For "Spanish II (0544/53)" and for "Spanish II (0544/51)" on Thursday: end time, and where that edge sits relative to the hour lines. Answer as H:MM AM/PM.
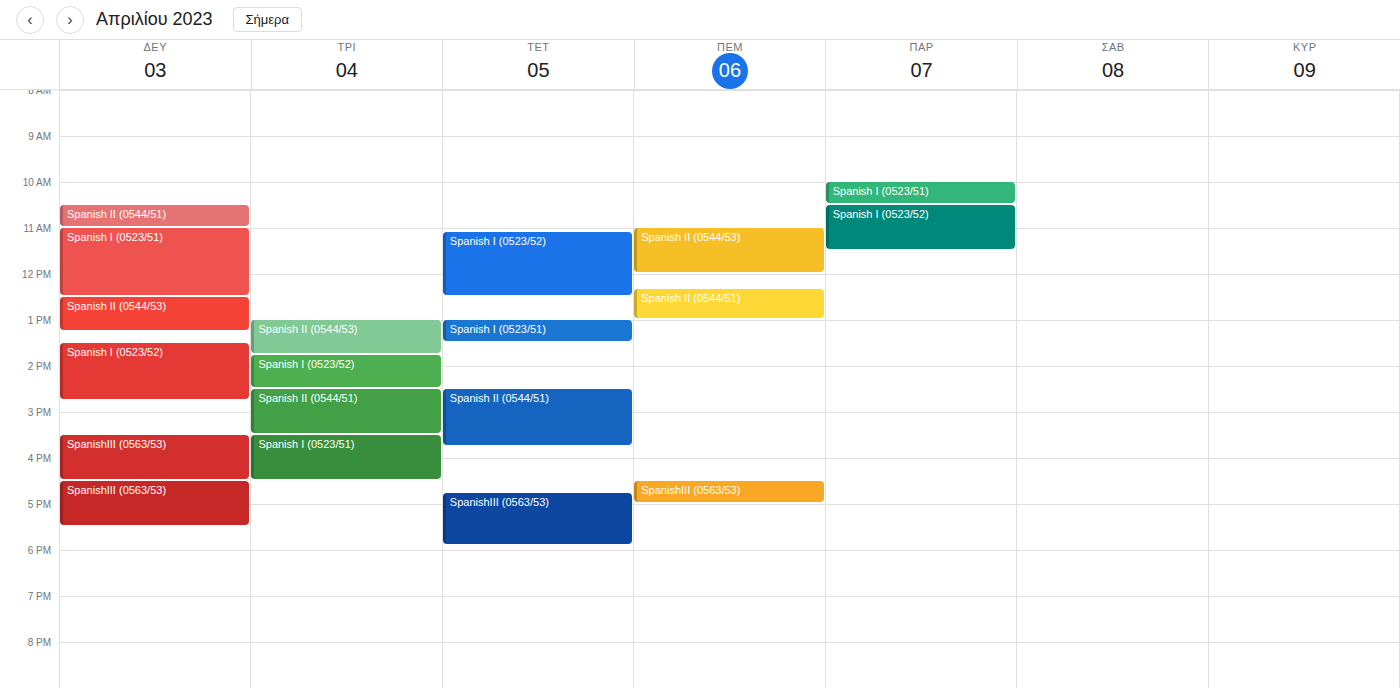
"Spanish II (0544/53)": 12:00 PM, exactly on the 12 PM line. "Spanish II (0544/51)": 1:00 PM, exactly on the 1 PM line.